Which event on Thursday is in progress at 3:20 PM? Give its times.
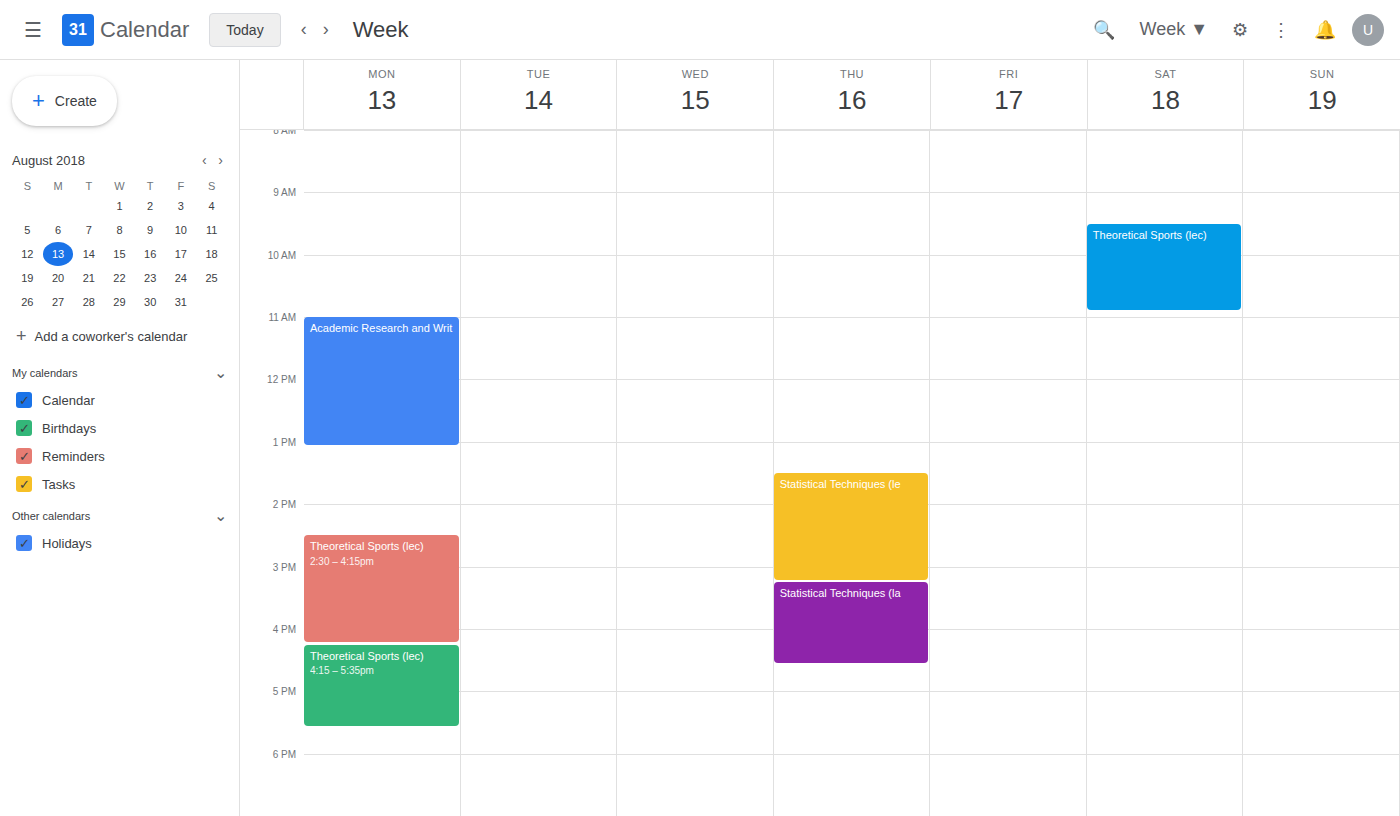
"Statistical Techniques (la", 3:15 PM to 4:35 PM